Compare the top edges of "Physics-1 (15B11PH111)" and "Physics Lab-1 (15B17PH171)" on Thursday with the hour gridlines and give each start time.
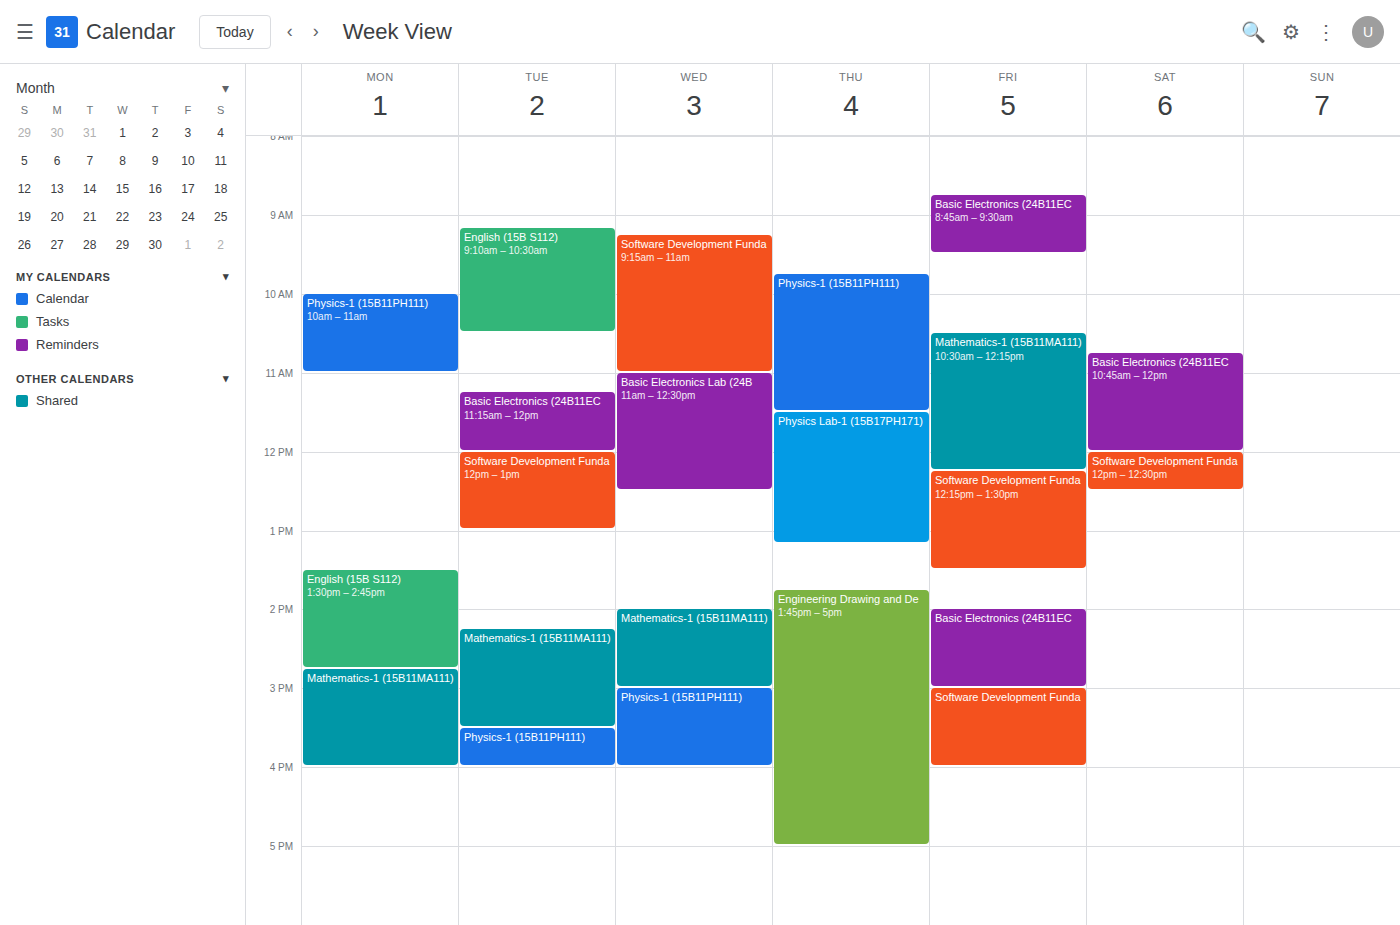
"Physics-1 (15B11PH111)": 9:45 AM, neither: three quarters of the way from the 9 AM line to the 10 AM line. "Physics Lab-1 (15B17PH171)": 11:30 AM, halfway between the 11 AM and 12 PM lines.